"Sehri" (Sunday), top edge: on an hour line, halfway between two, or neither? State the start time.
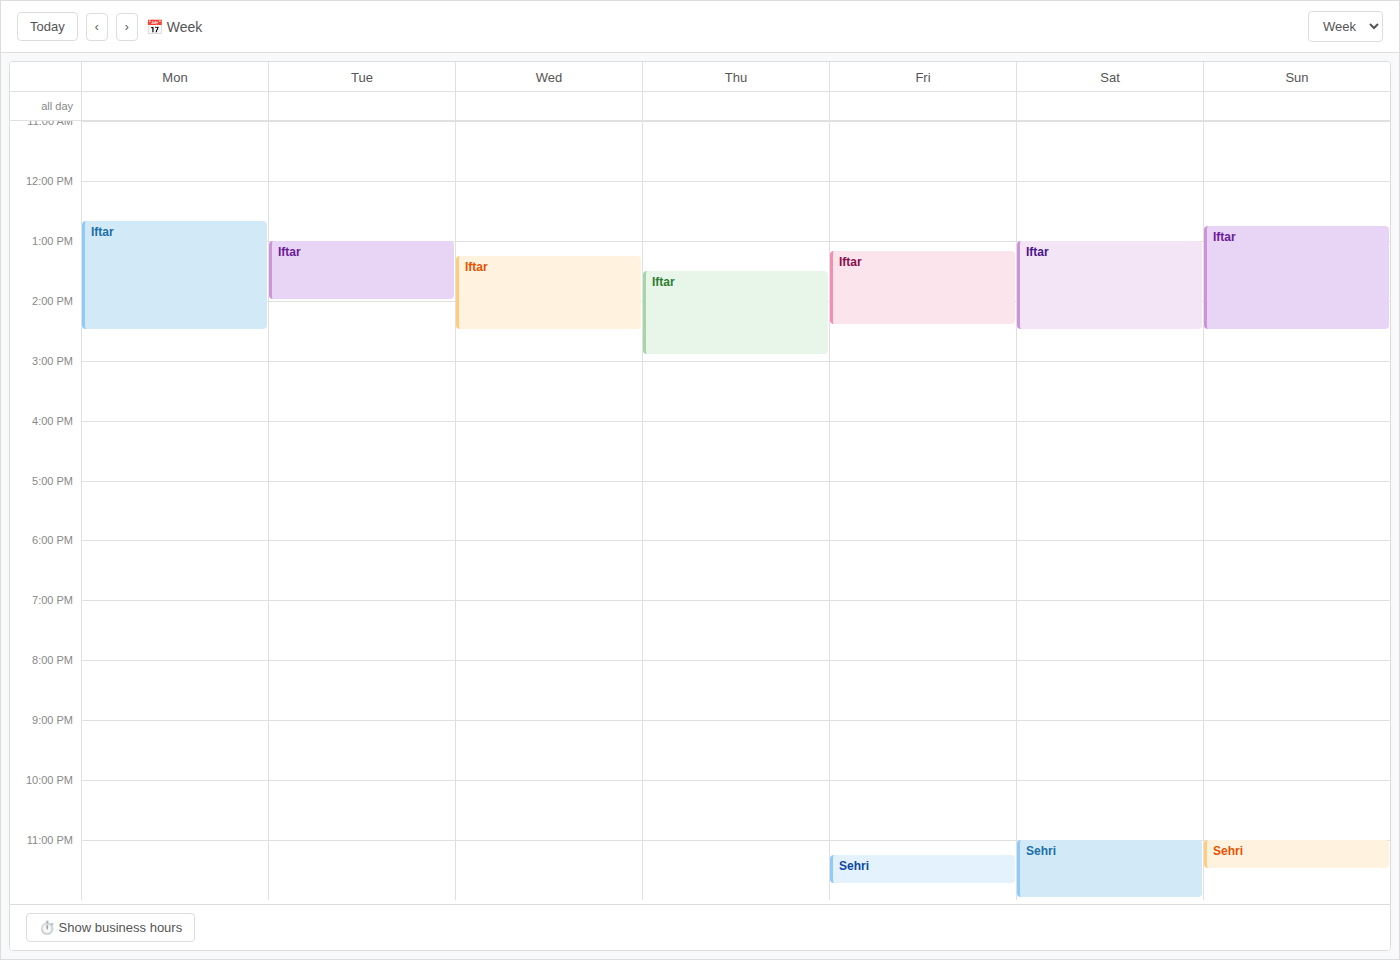
11:00 PM -- exactly on the 11 PM line.